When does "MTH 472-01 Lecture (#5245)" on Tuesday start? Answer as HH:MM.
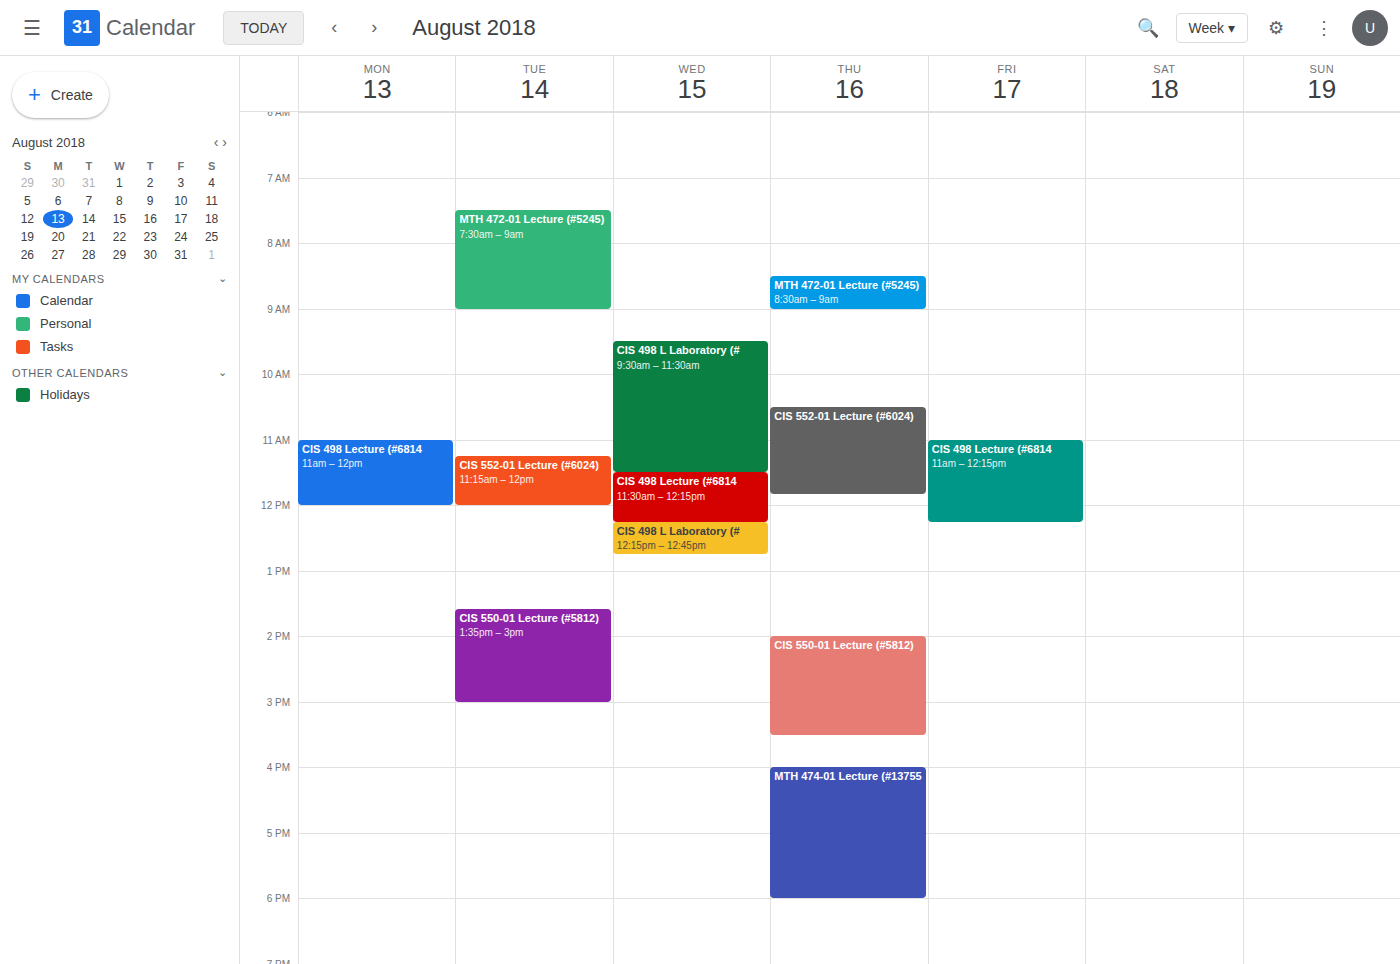
07:30